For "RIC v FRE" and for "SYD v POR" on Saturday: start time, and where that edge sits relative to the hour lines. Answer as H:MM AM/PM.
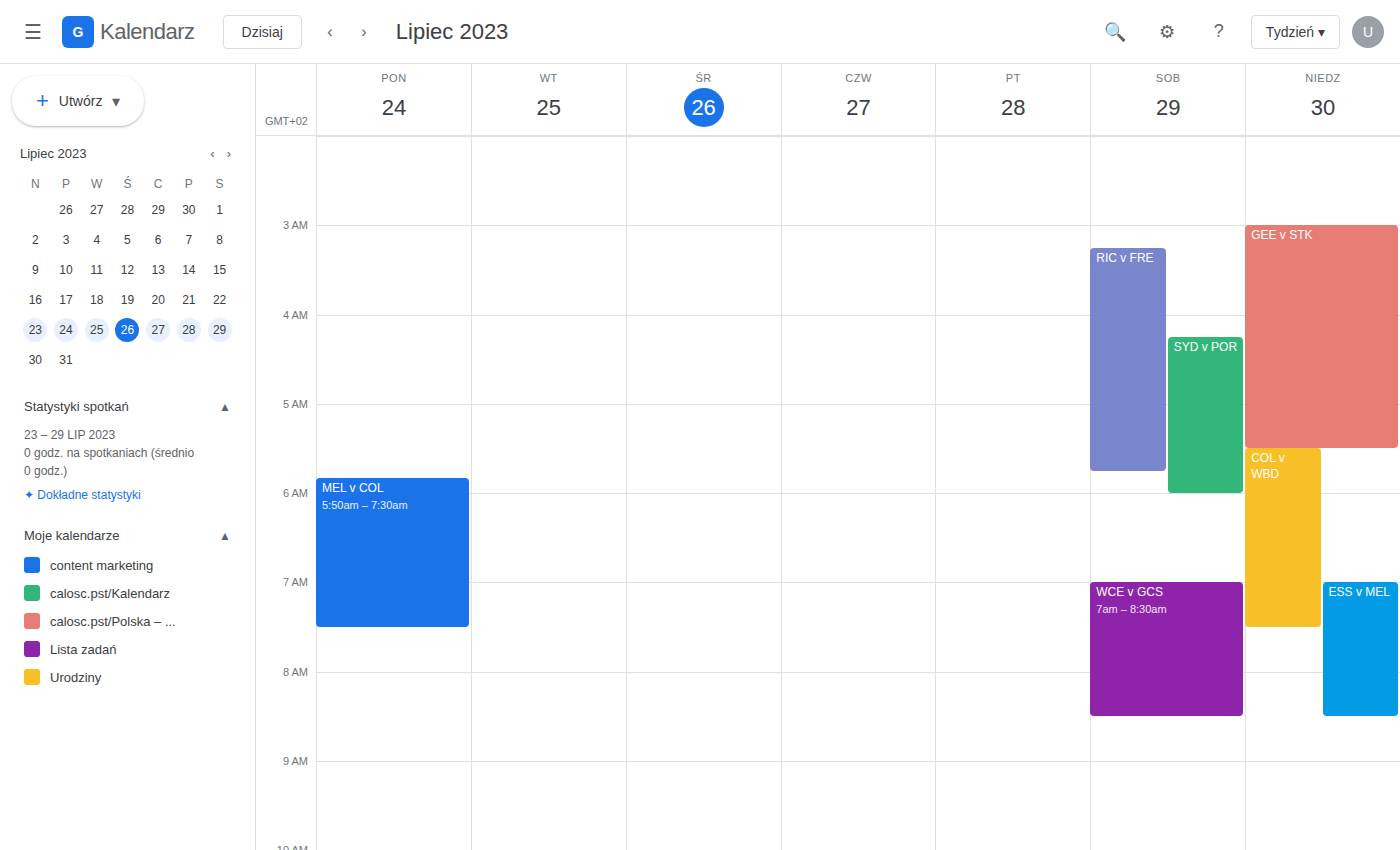
"RIC v FRE": 3:15 AM, neither: a quarter of the way from the 3 AM line to the 4 AM line. "SYD v POR": 4:15 AM, neither: a quarter of the way from the 4 AM line to the 5 AM line.